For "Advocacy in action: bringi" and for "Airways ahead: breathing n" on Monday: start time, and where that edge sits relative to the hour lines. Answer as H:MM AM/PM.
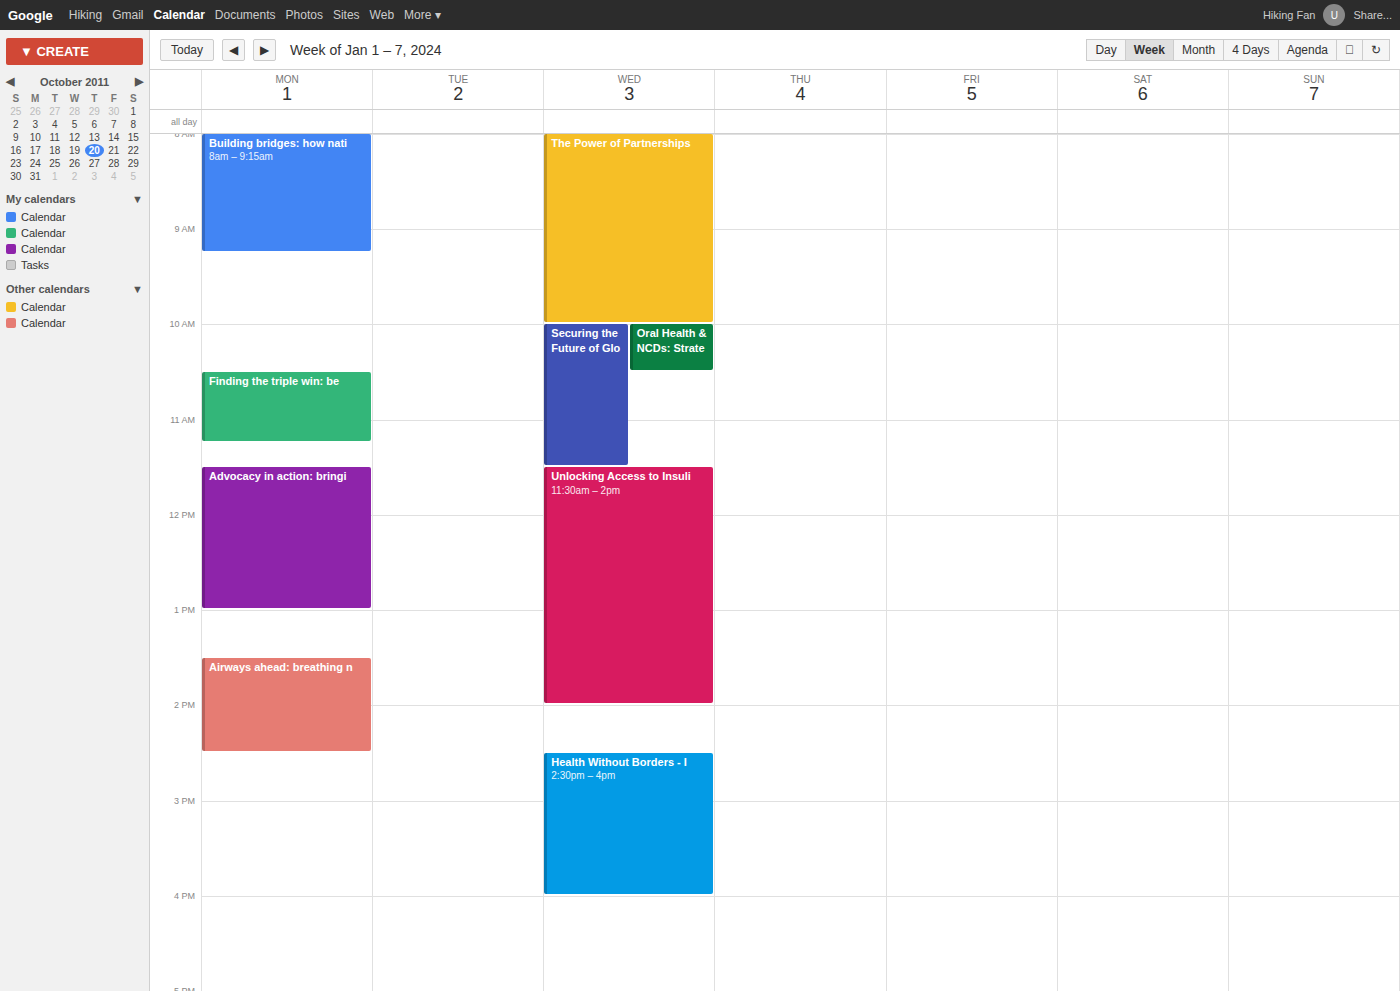
"Advocacy in action: bringi": 11:30 AM, halfway between the 11 AM and 12 PM lines. "Airways ahead: breathing n": 1:30 PM, halfway between the 1 PM and 2 PM lines.